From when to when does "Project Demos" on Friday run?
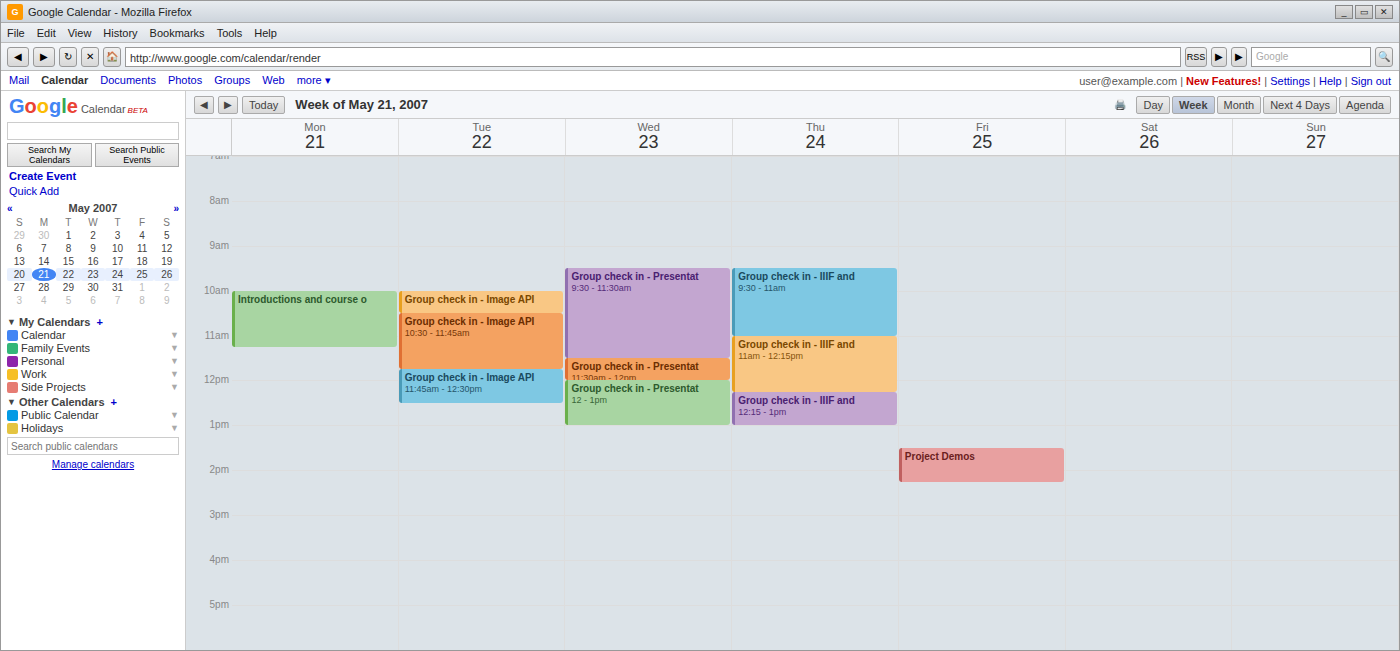
1:30 PM to 2:15 PM